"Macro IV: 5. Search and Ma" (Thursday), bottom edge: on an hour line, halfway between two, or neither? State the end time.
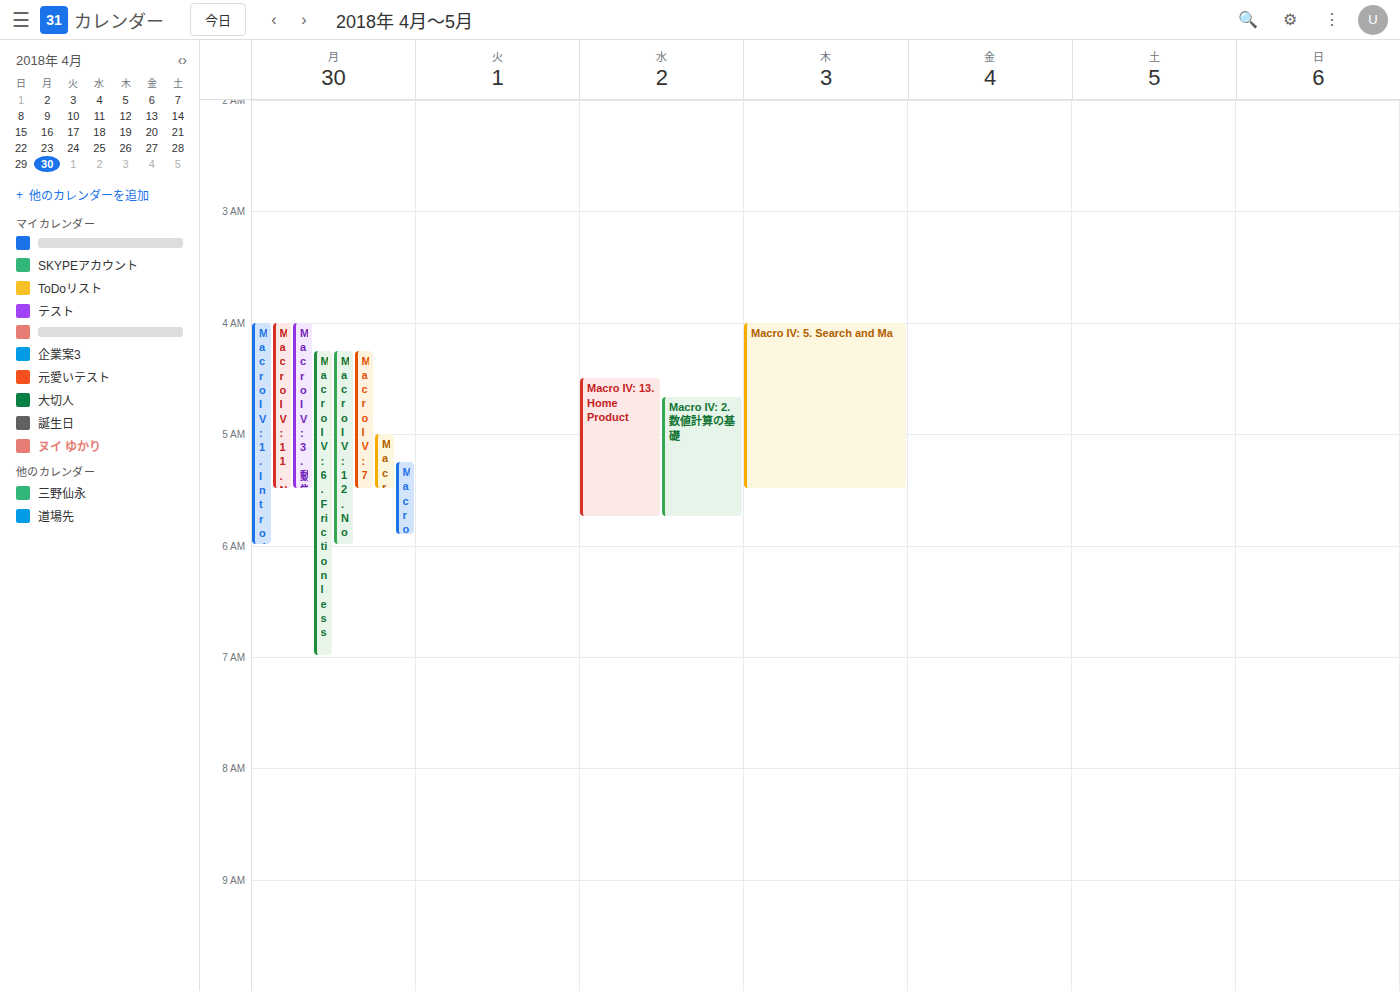
5:30 AM -- halfway between the 5 AM and 6 AM lines.